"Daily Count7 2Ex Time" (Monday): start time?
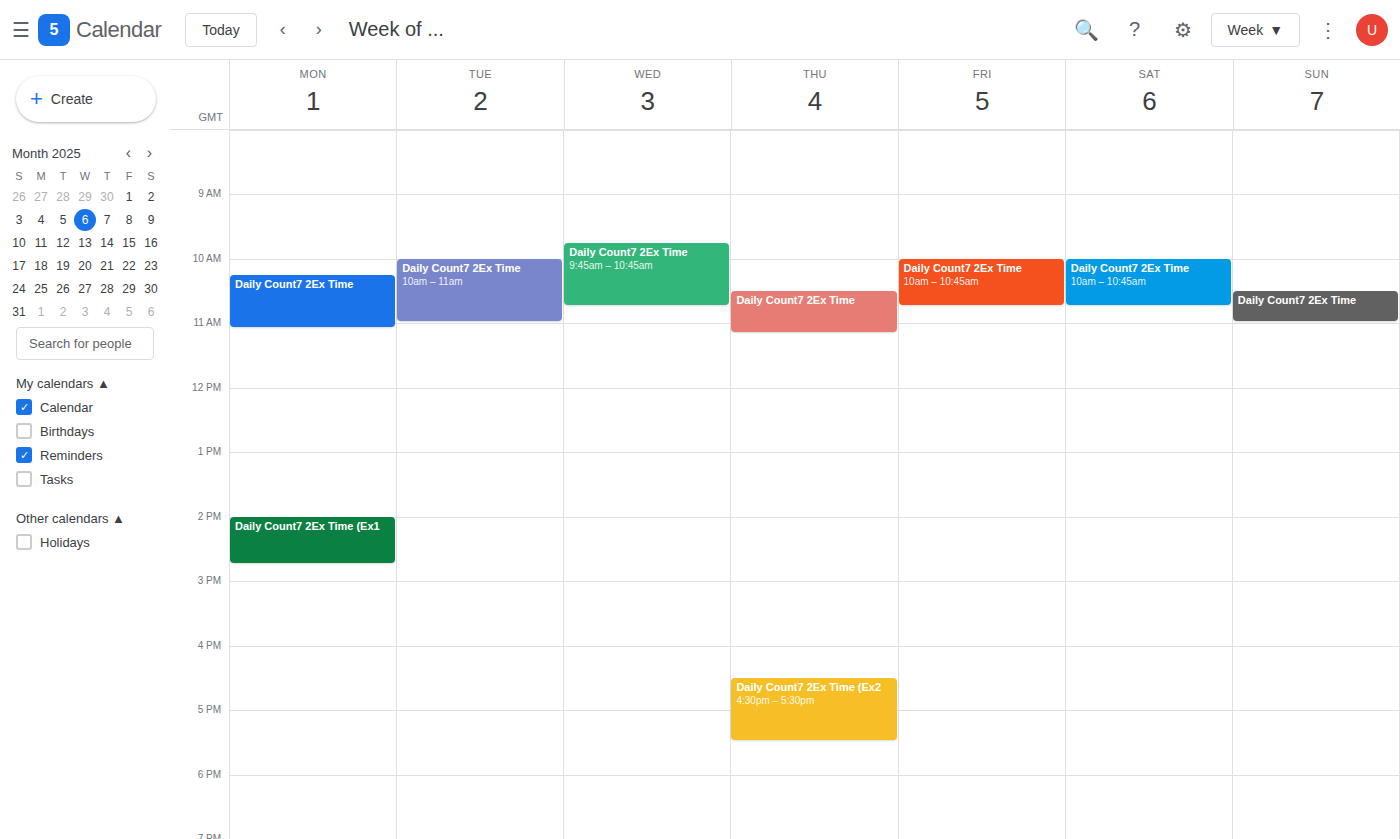
10:15 AM